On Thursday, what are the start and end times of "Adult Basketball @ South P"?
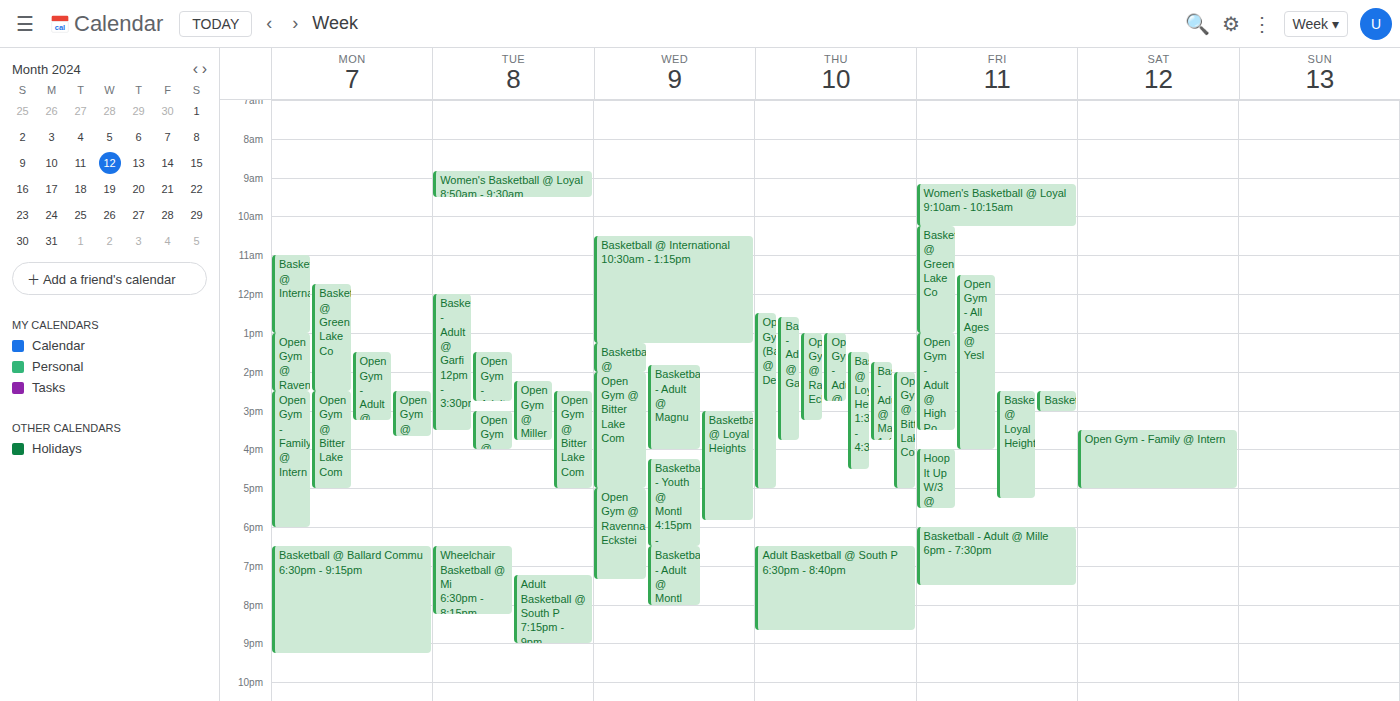
6:30 PM to 8:40 PM